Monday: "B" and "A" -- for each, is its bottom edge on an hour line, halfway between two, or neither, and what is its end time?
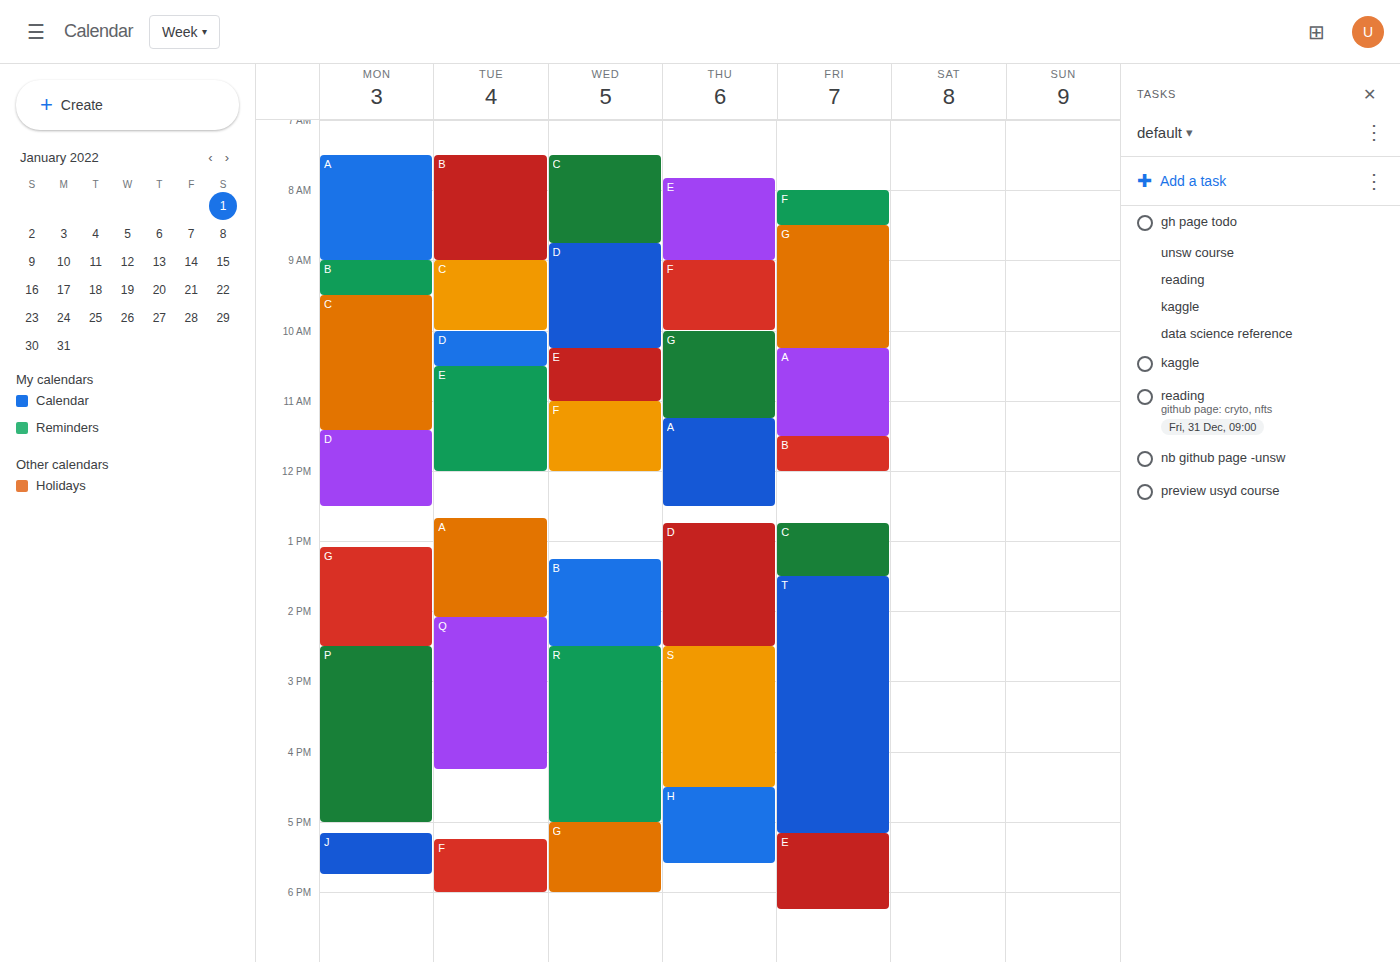
"B": 9:30 AM, halfway between the 9 AM and 10 AM lines. "A": 9:00 AM, exactly on the 9 AM line.